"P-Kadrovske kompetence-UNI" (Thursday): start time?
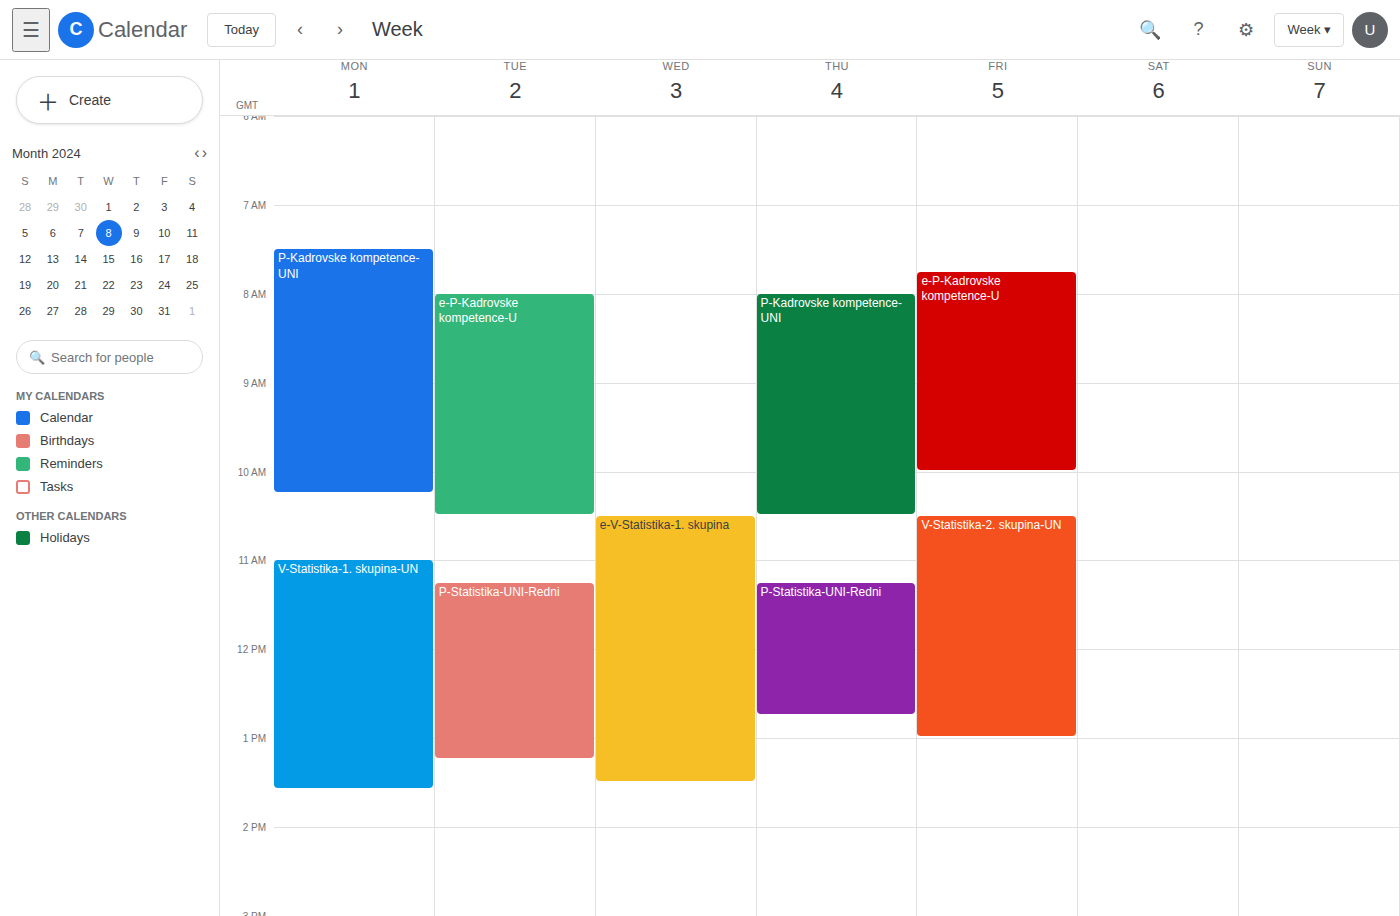
08:00